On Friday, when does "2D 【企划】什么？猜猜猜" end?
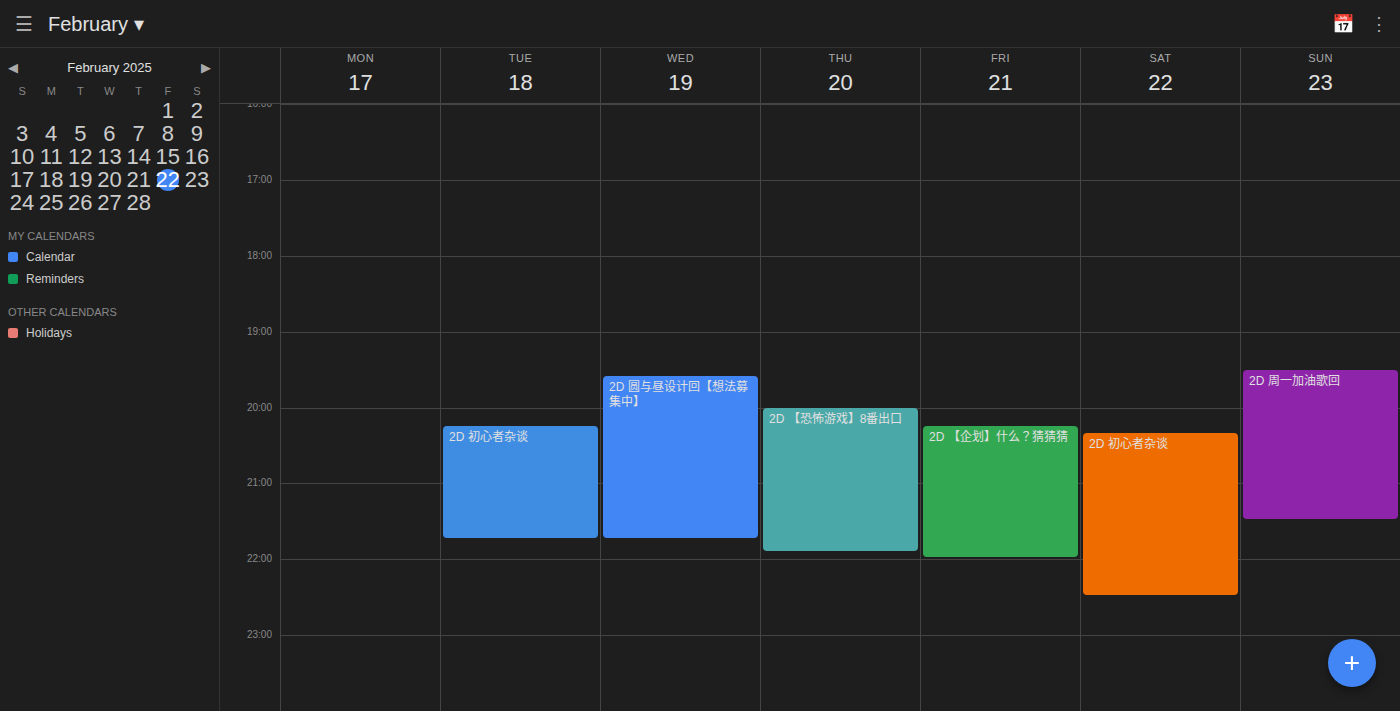
10:00 PM